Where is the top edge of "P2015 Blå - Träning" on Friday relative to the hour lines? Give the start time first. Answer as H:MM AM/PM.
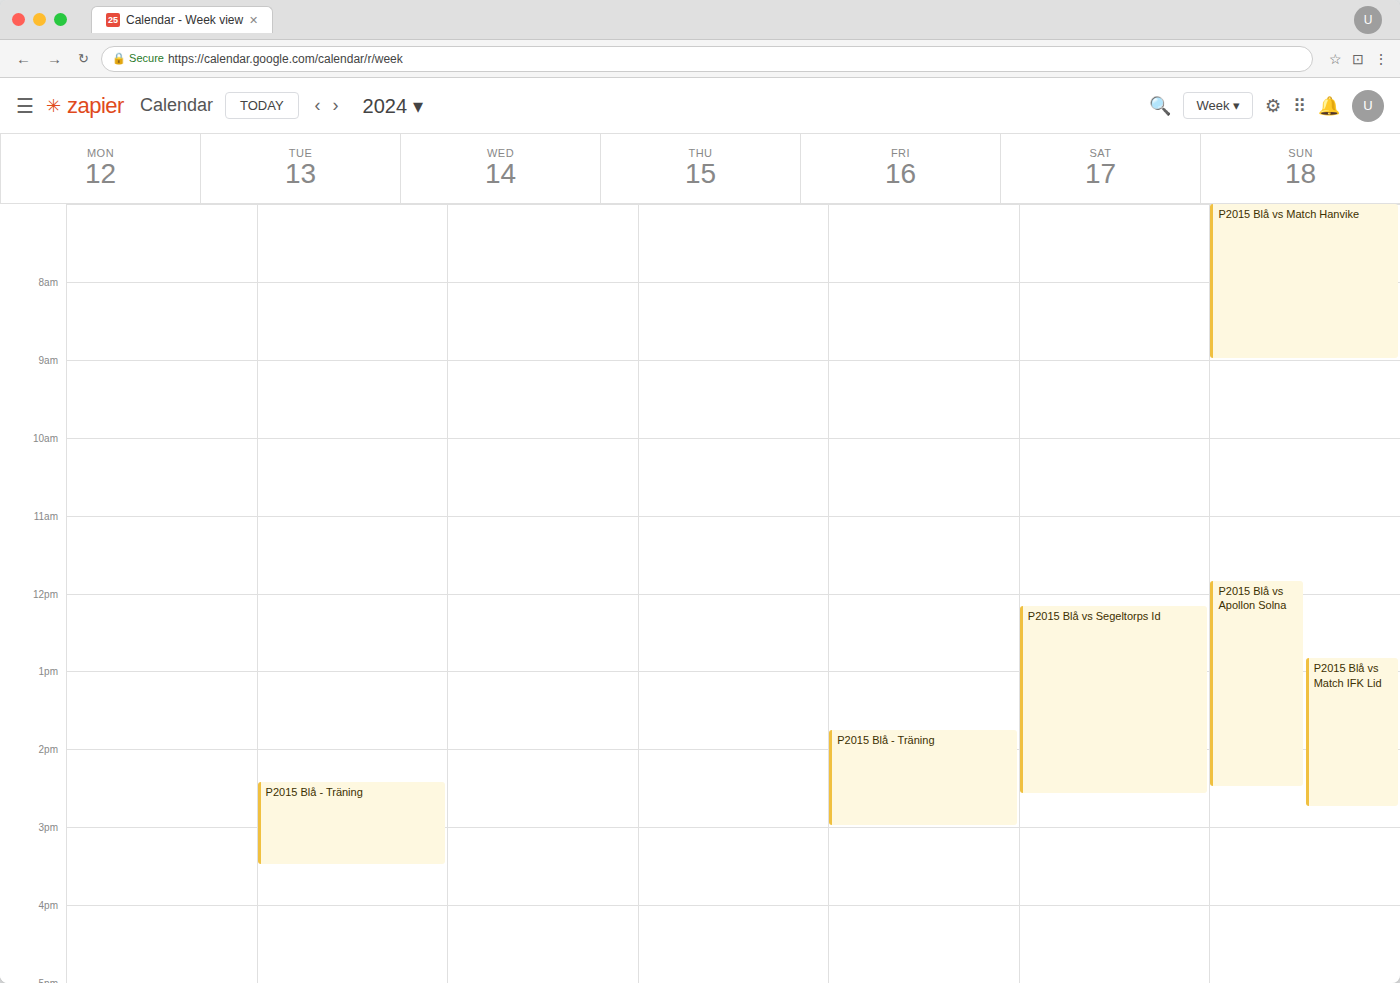
1:45 PM -- neither: three quarters of the way from the 1 PM line to the 2 PM line.